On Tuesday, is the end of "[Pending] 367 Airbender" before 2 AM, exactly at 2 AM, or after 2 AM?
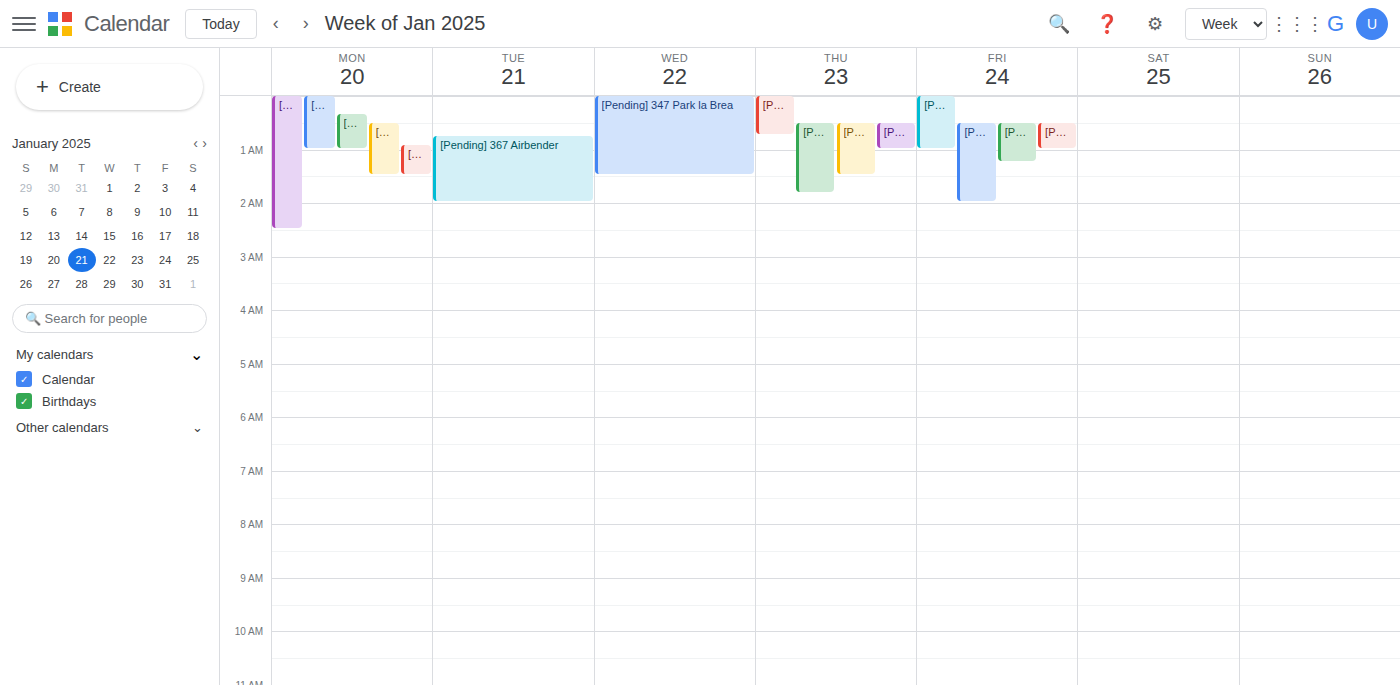
2:00 AM -- exactly at 2 AM, on the 2 AM line.